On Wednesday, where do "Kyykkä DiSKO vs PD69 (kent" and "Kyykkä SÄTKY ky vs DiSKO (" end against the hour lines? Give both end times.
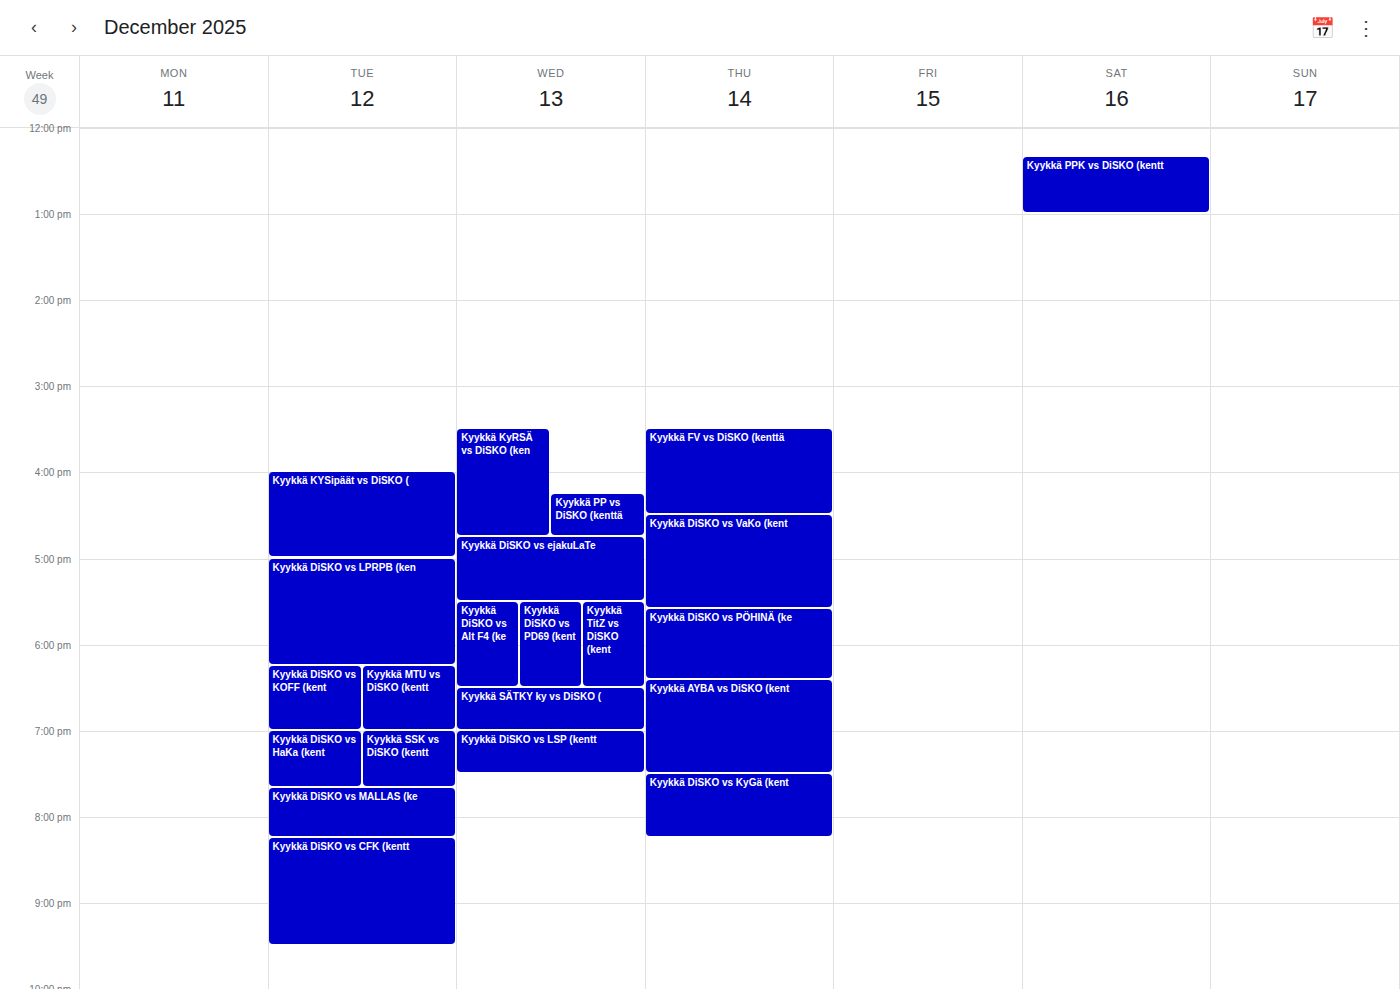
"Kyykkä DiSKO vs PD69 (kent": 6:30 PM, halfway between the 6 PM and 7 PM lines. "Kyykkä SÄTKY ky vs DiSKO (": 7:00 PM, exactly on the 7 PM line.